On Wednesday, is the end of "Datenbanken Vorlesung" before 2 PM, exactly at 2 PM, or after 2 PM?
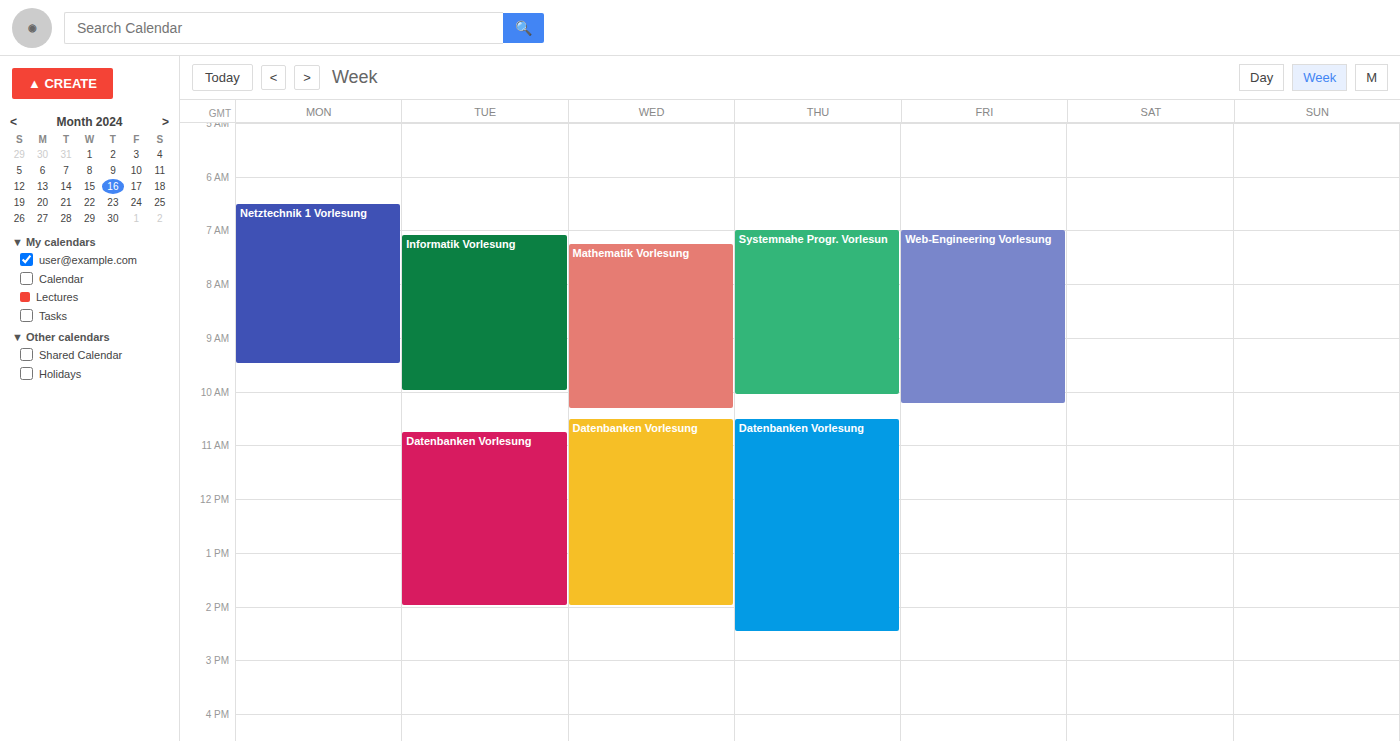
2:00 PM -- exactly at 2 PM, on the 2 PM line.